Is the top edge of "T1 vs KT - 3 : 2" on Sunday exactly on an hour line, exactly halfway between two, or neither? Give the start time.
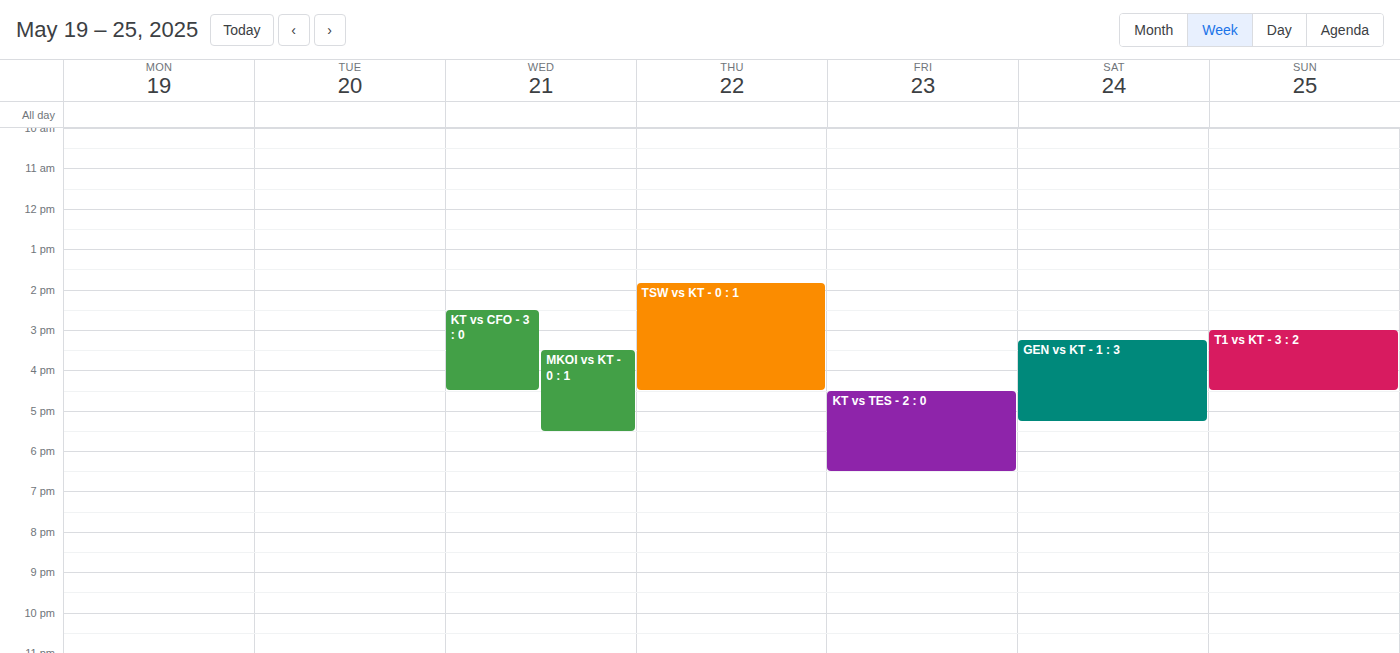
3:00 PM -- exactly on the 3 PM line.